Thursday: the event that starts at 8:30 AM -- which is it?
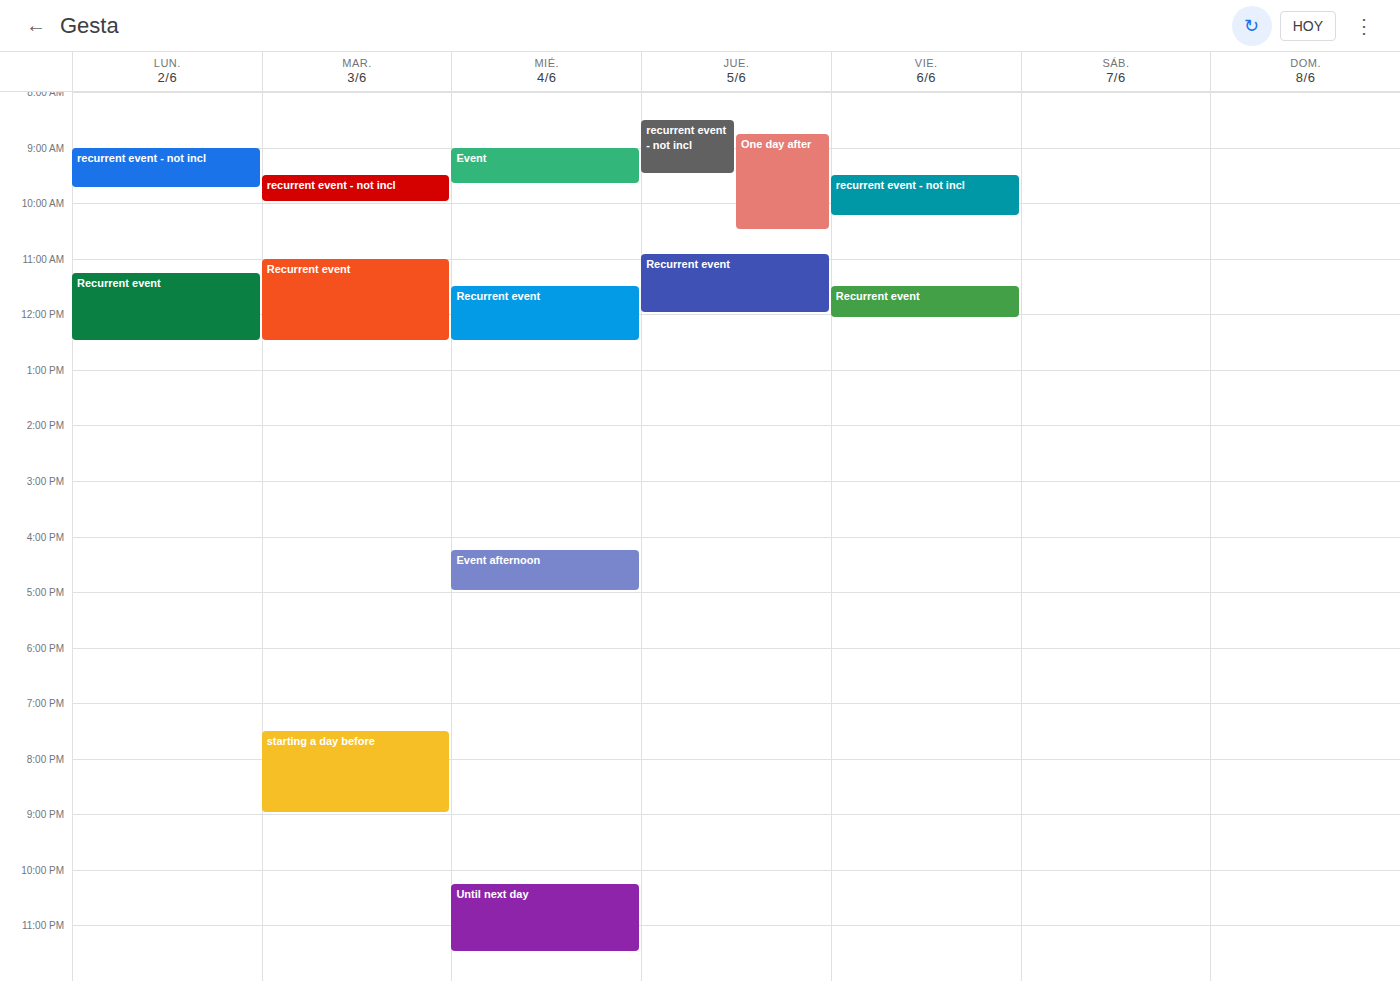
"recurrent event - not incl"